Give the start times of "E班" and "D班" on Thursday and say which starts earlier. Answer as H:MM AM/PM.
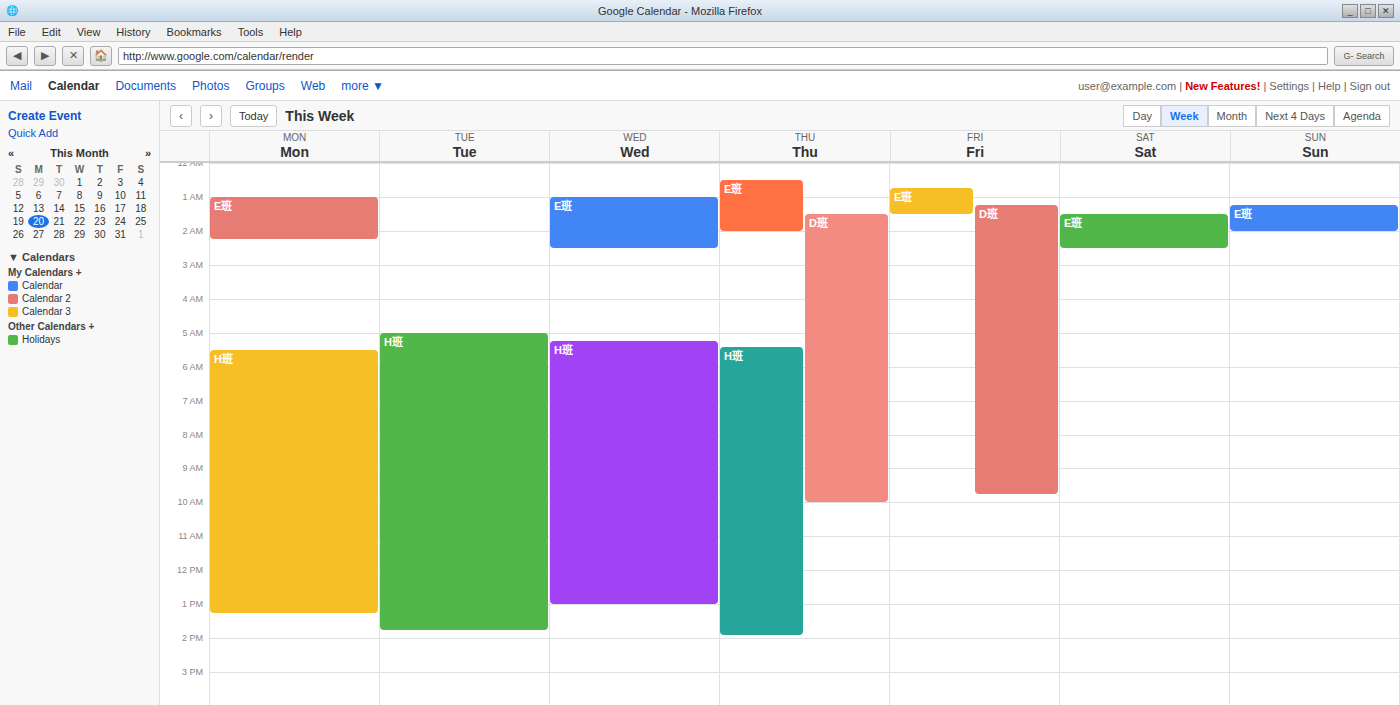
"E班" 12:30 AM; "D班" 1:30 AM.